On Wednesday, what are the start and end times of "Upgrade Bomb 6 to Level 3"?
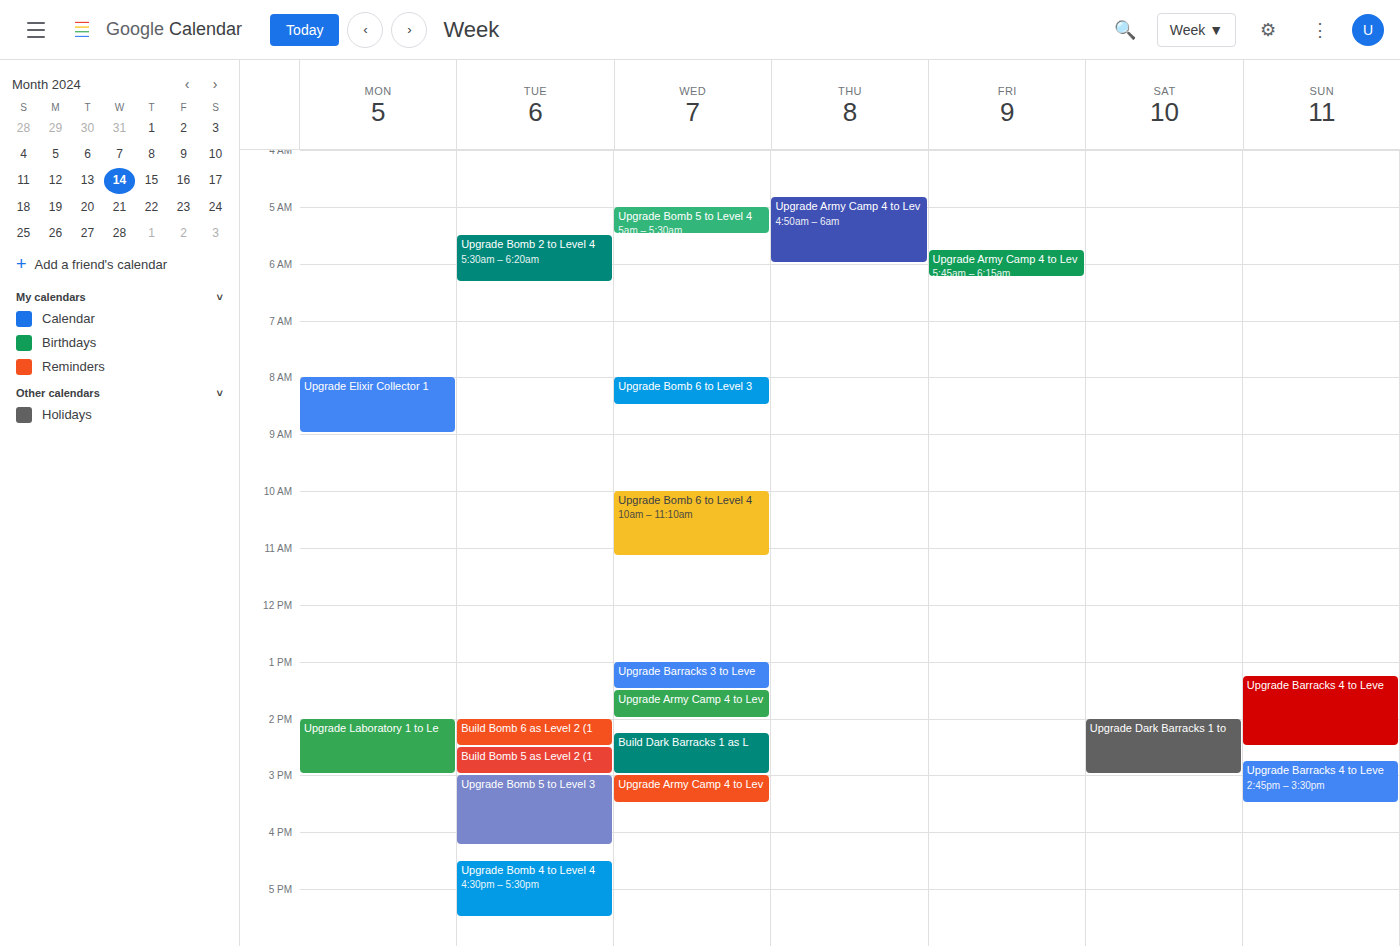
8:00 AM to 8:30 AM